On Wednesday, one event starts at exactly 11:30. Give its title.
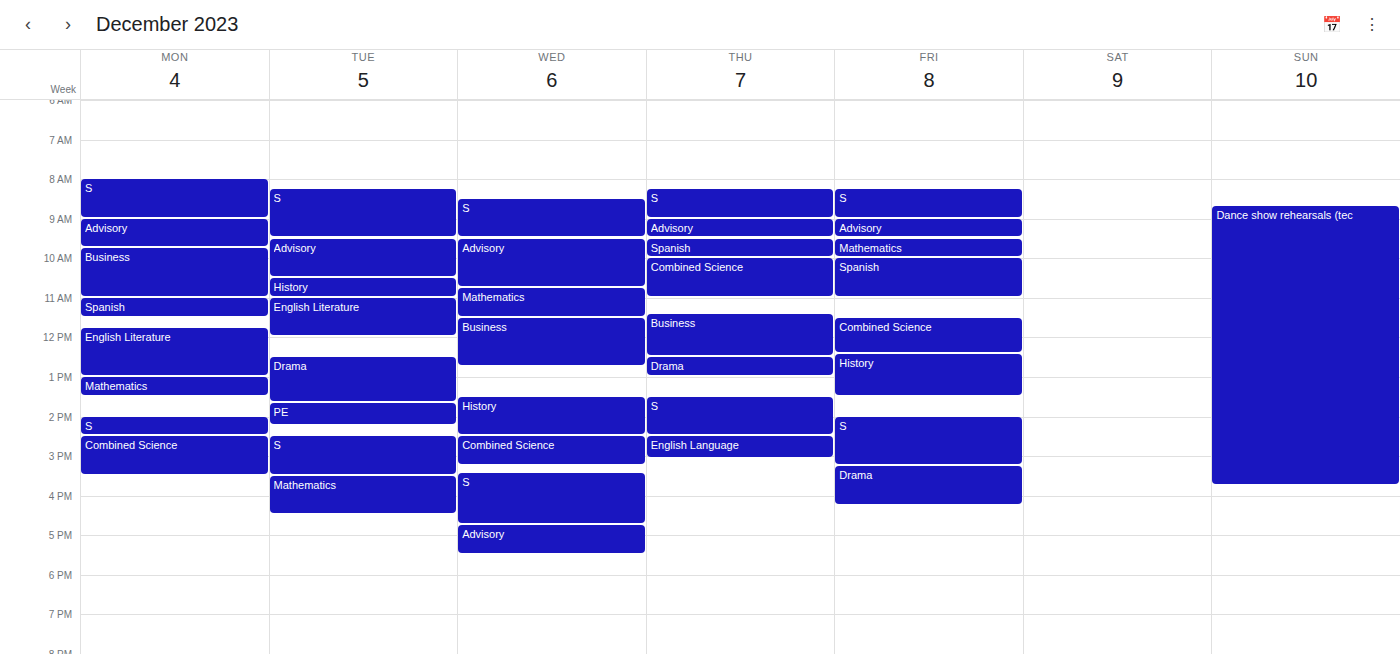
"Business"